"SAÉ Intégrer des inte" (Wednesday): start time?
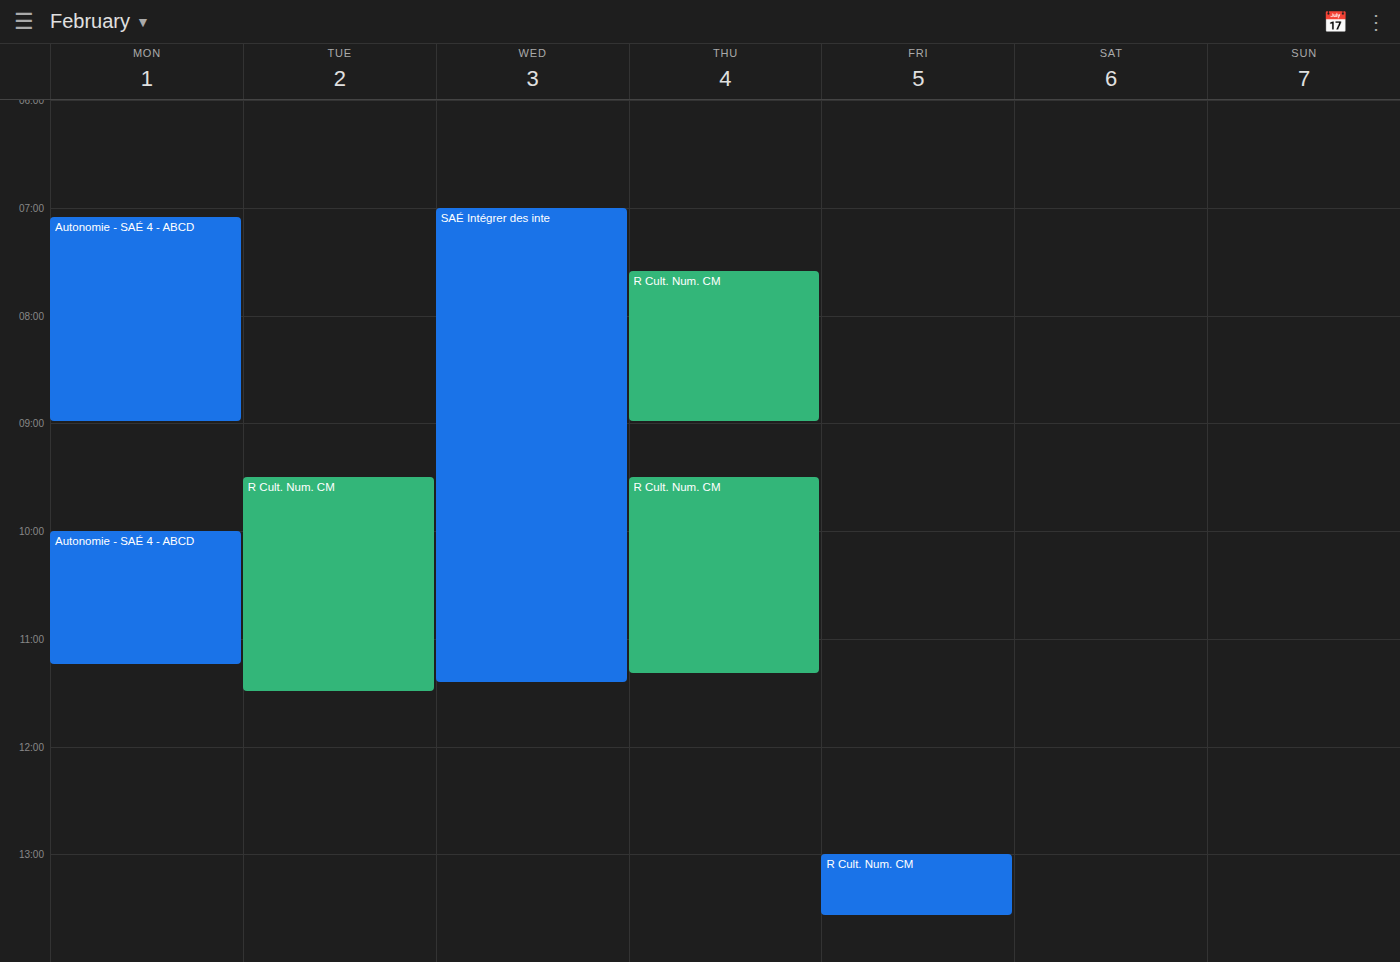
7:00 AM